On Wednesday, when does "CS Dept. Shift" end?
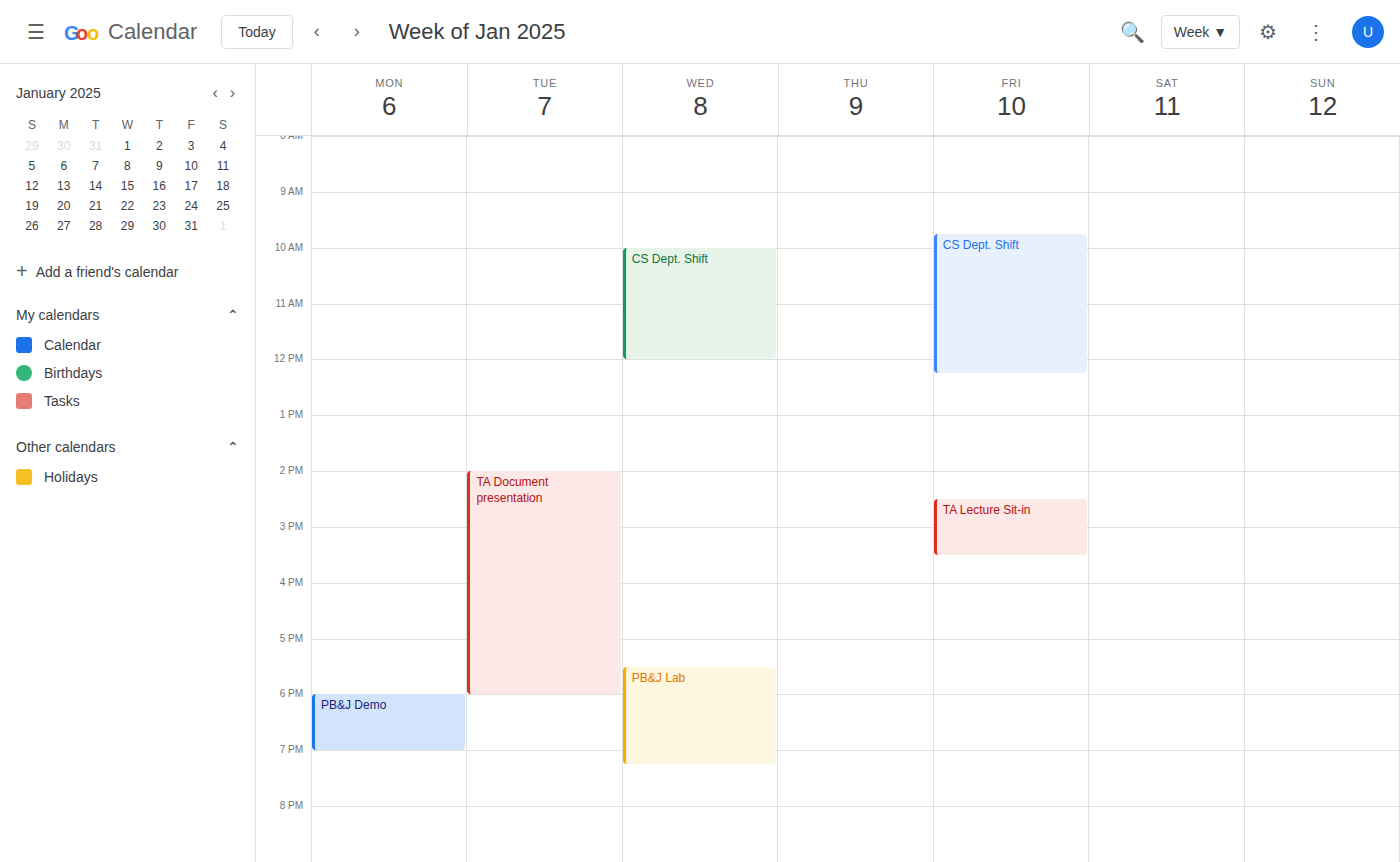
12:00 PM